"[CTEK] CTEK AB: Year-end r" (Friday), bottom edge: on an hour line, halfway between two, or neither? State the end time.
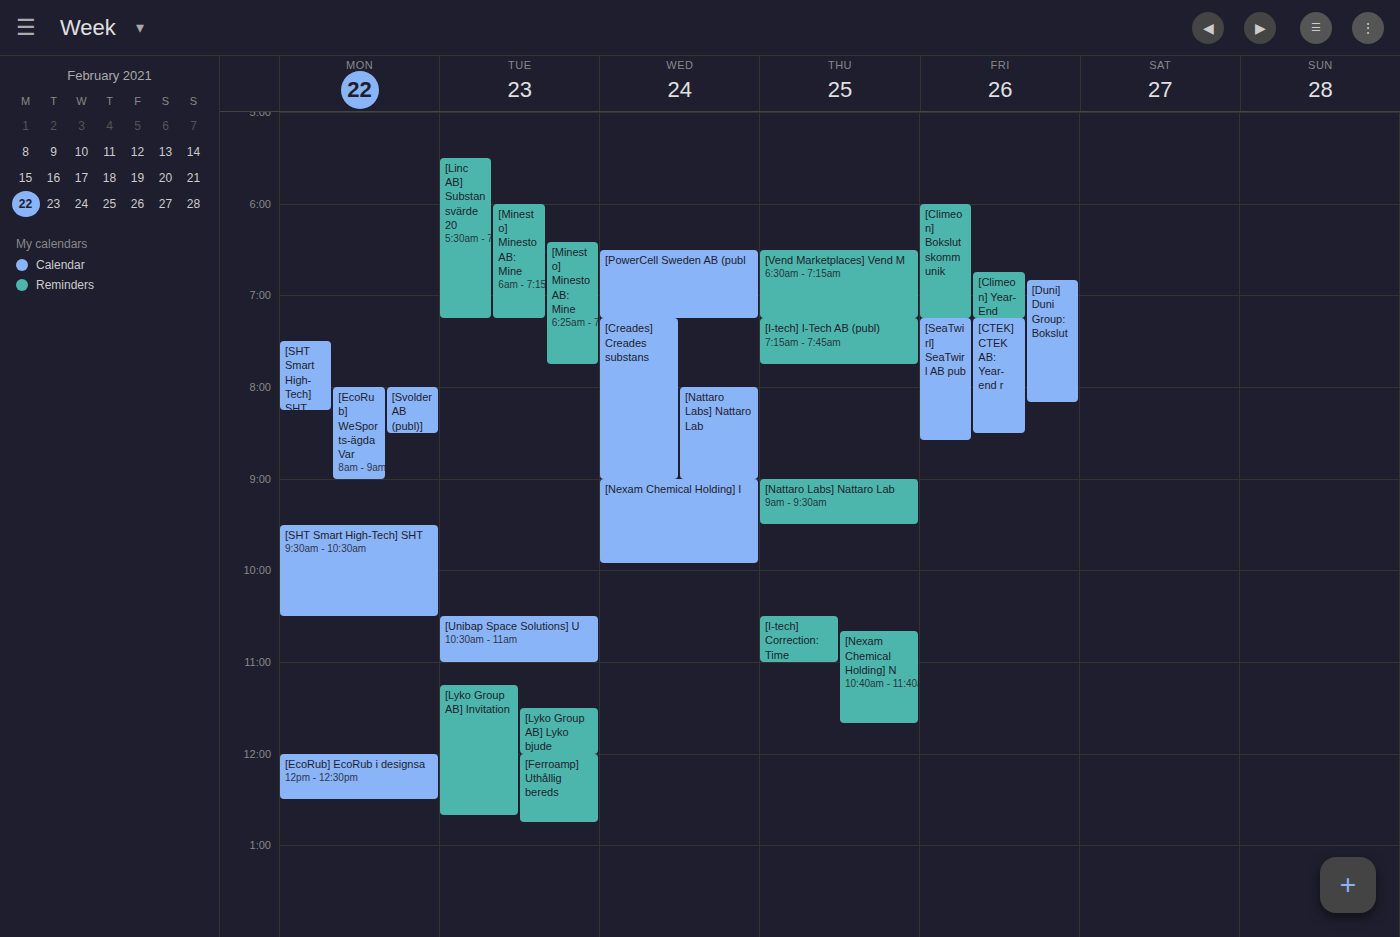
08:30 -- halfway between the 08:00 and 09:00 lines.